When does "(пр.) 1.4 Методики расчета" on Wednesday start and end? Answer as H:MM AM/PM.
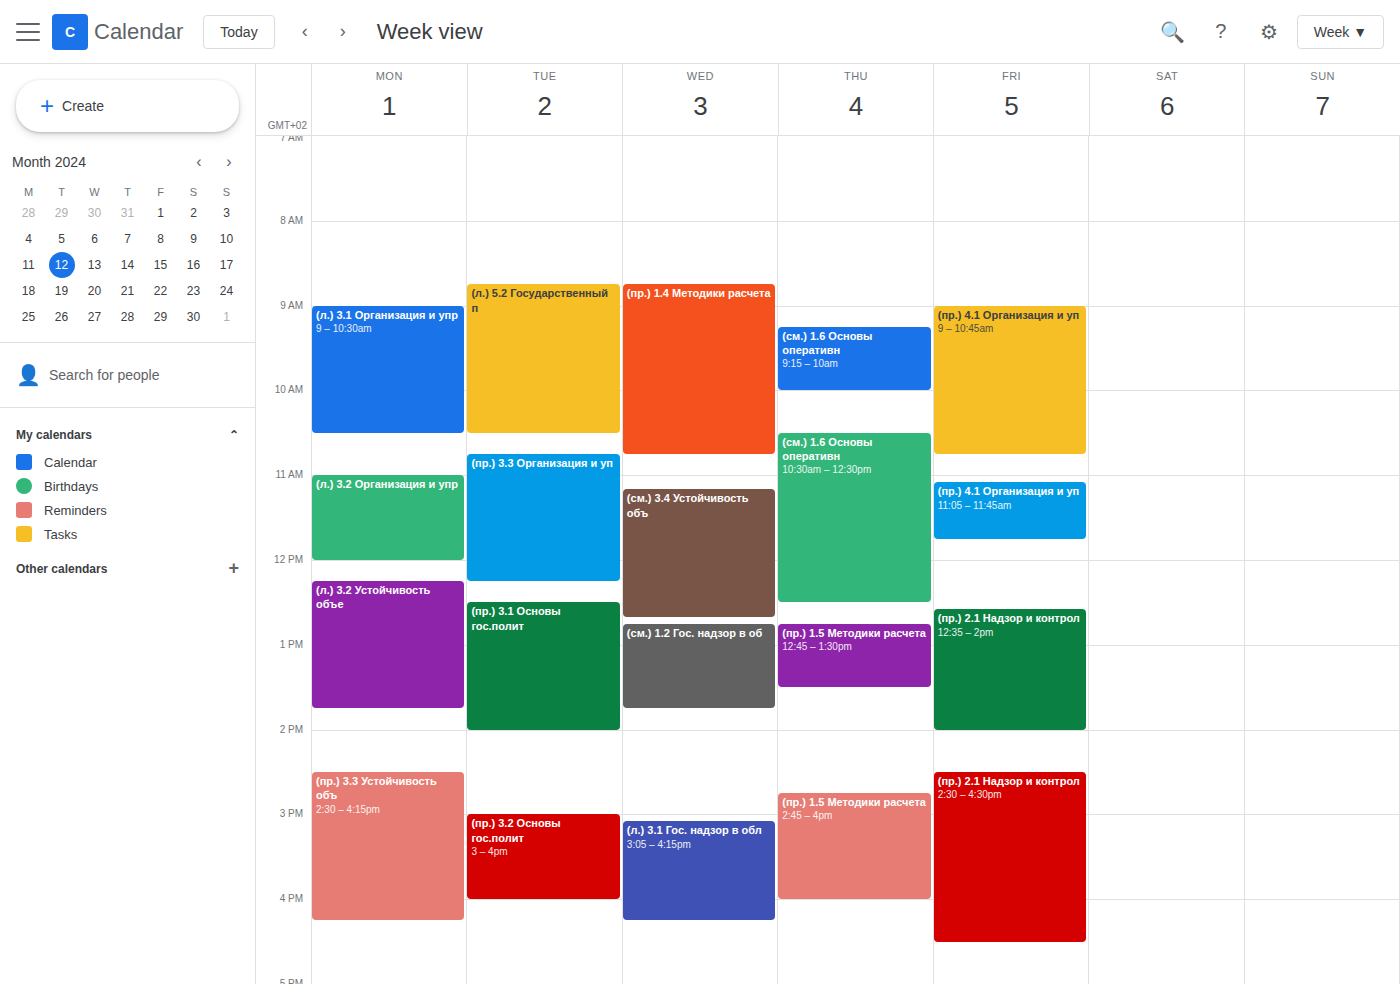
8:45 AM to 10:45 AM